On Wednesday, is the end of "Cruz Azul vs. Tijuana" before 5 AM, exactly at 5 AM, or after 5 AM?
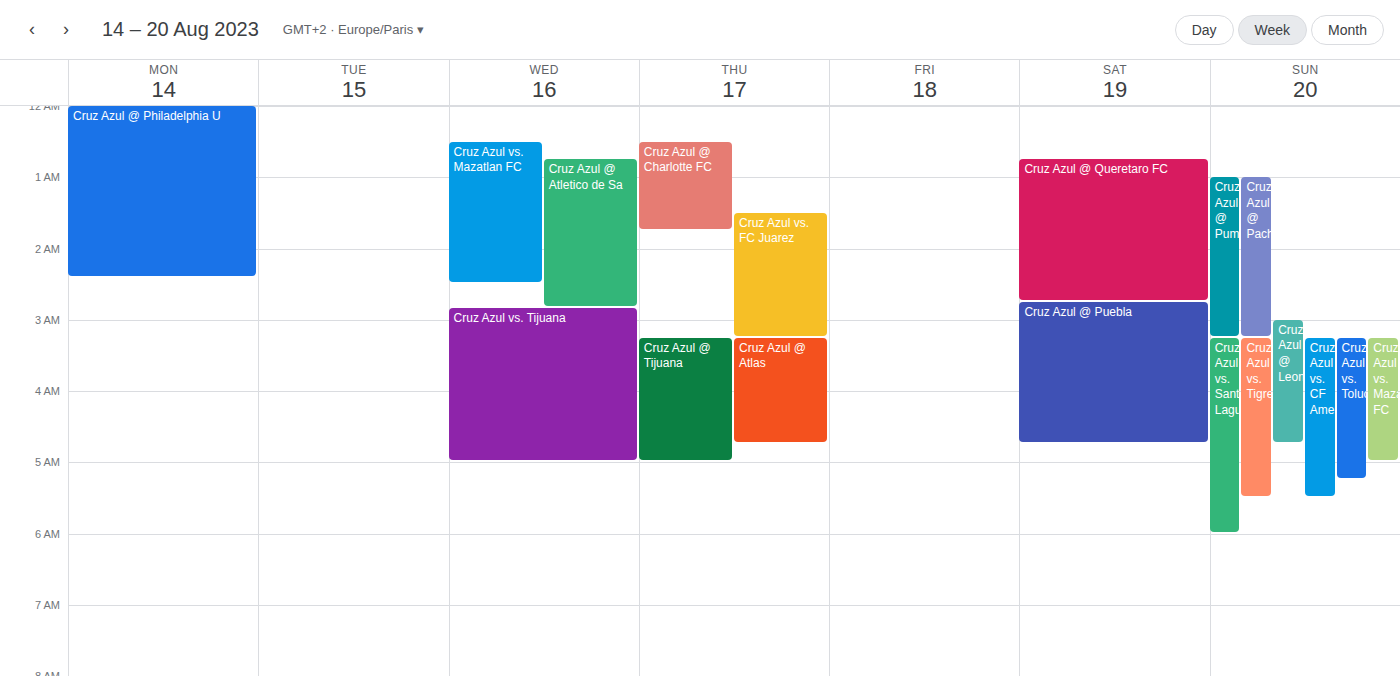
5:00 AM -- exactly at 5 AM, on the 5 AM line.